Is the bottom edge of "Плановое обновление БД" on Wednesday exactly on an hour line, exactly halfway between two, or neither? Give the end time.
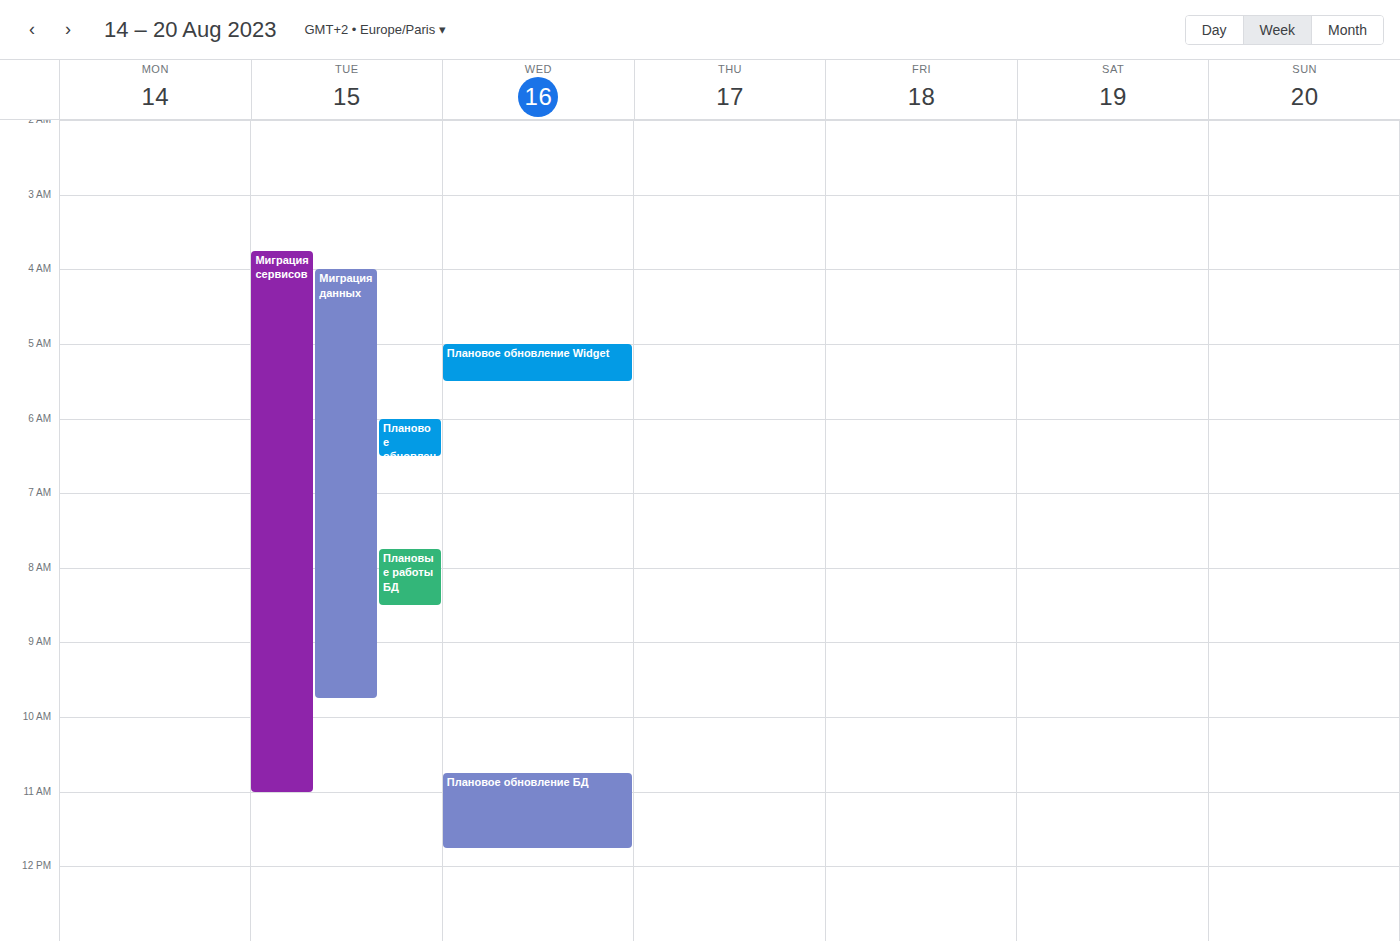
11:45 AM -- neither: three quarters of the way from the 11 AM line to the 12 PM line.